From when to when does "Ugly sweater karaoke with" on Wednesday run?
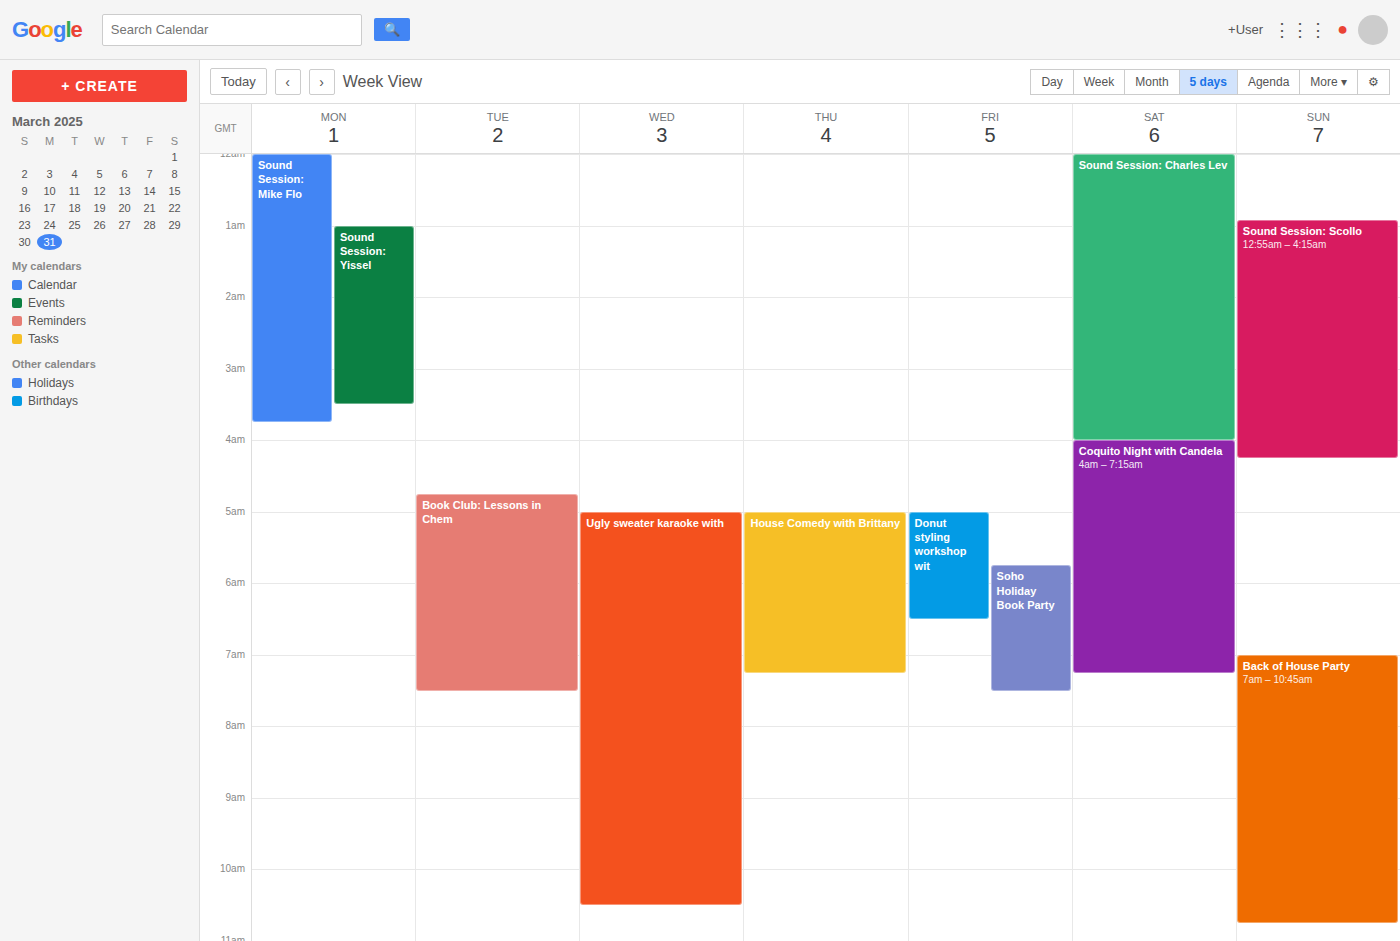
5:00 AM to 10:30 AM